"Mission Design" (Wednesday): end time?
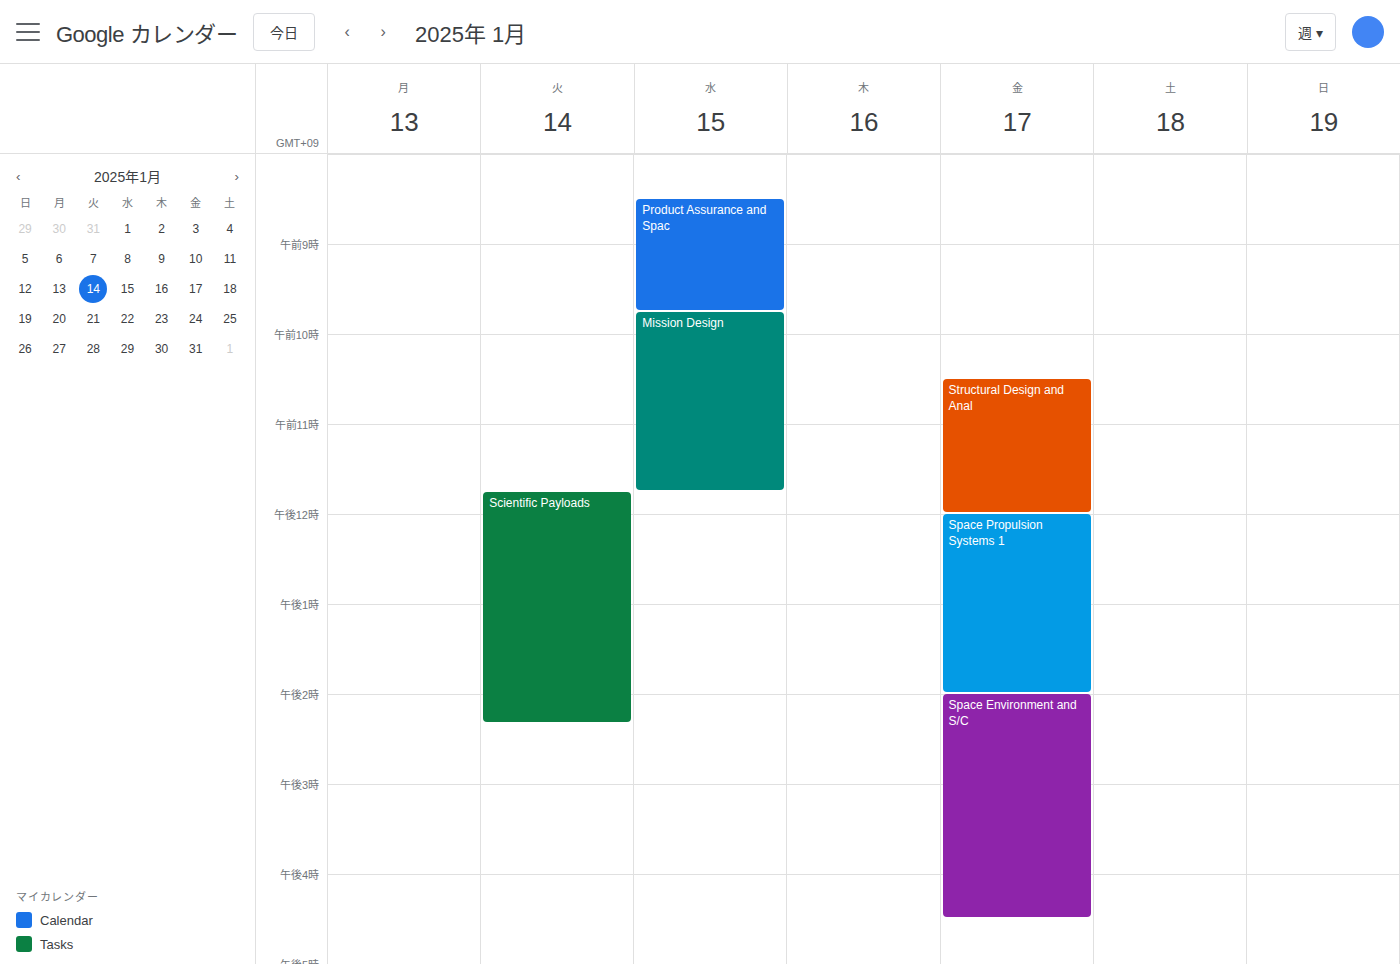
11:45 AM